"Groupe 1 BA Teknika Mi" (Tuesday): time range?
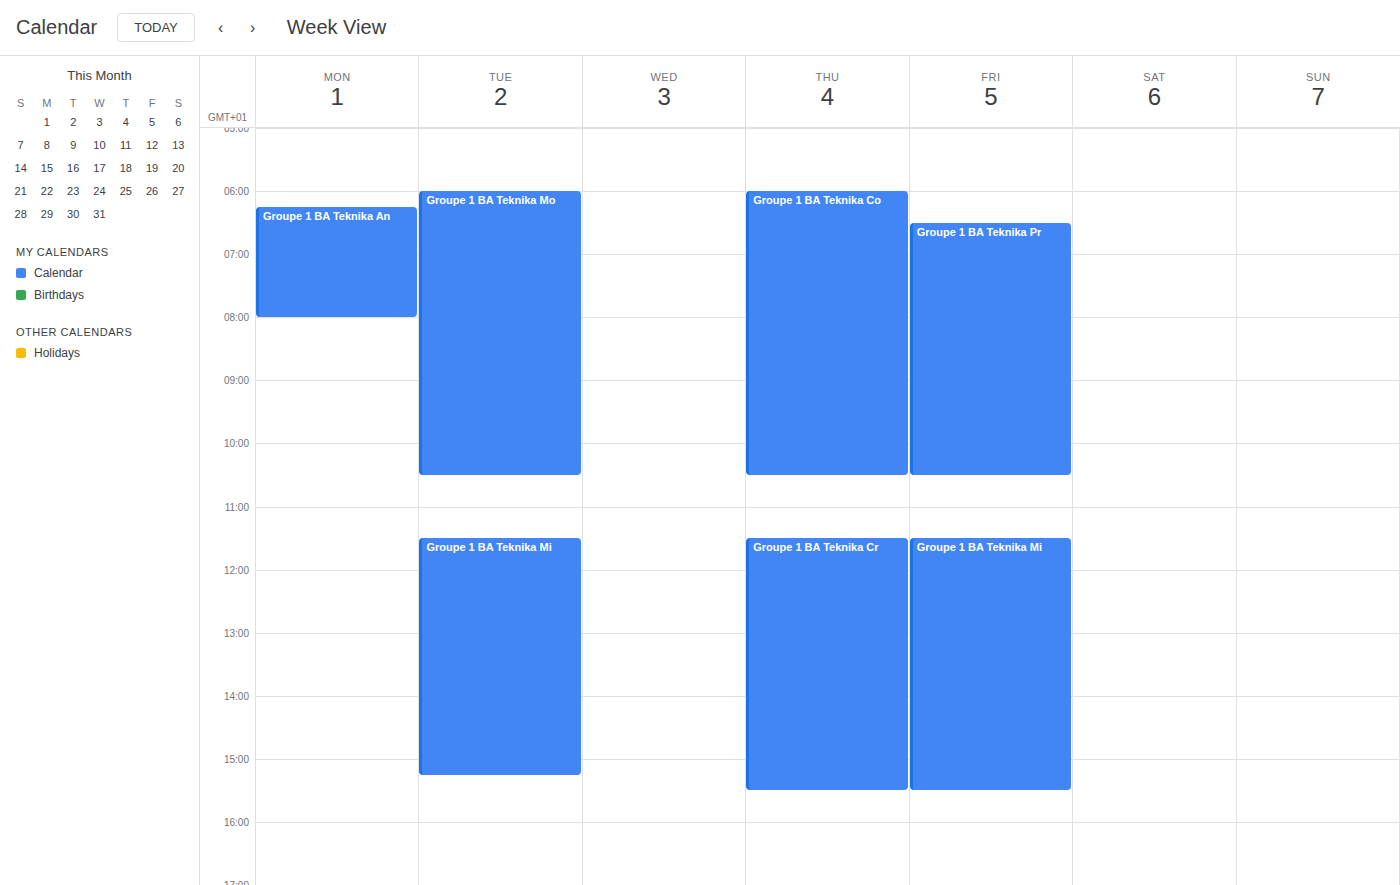
11:30 AM to 3:15 PM